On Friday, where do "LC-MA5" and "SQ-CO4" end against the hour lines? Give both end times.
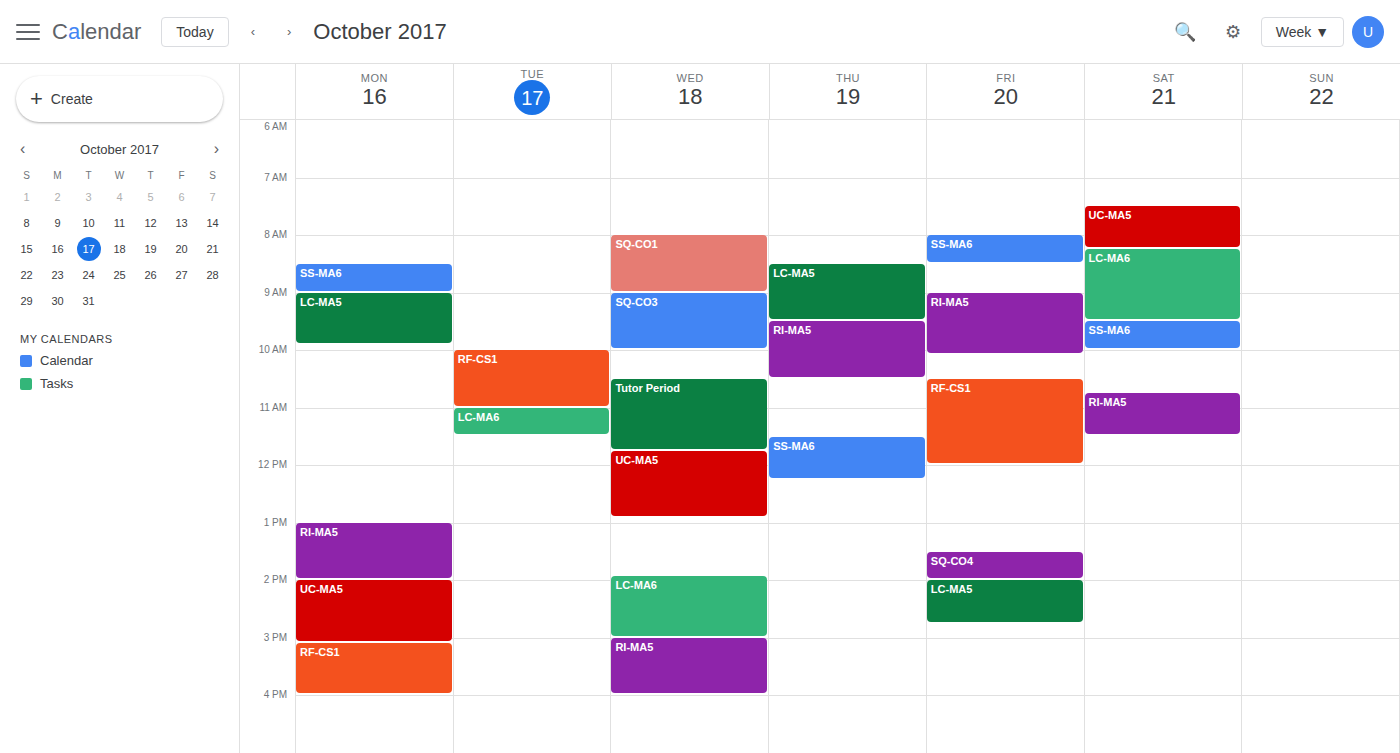
"LC-MA5": 2:45 PM, neither: three quarters of the way from the 2 PM line to the 3 PM line. "SQ-CO4": 2:00 PM, exactly on the 2 PM line.